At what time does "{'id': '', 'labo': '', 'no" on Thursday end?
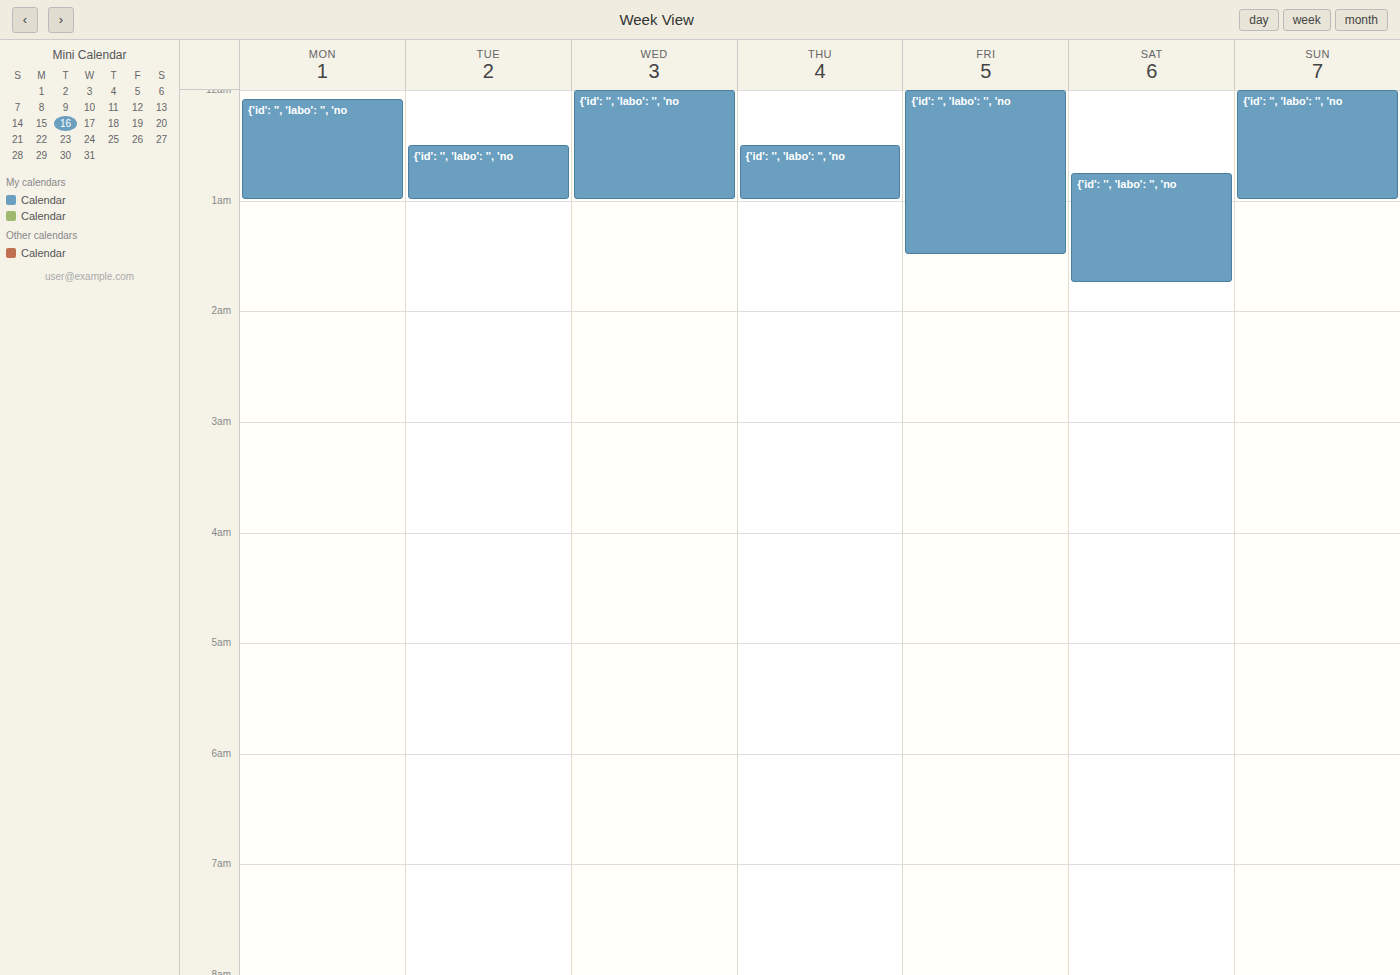
1:00 AM